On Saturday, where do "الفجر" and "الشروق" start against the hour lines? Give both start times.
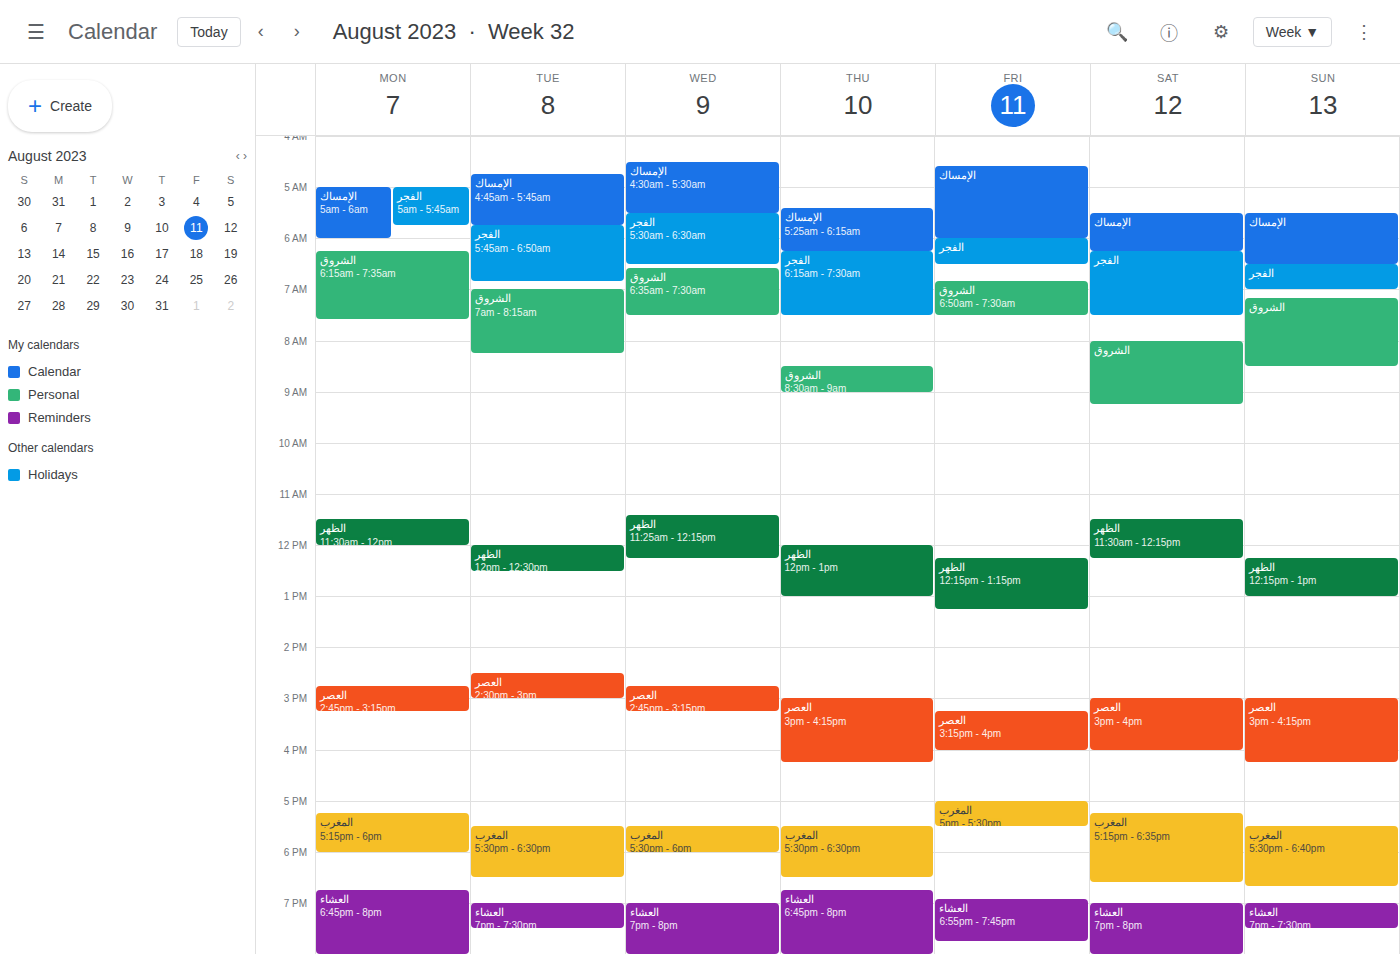
"الفجر": 6:15 AM, neither: a quarter of the way from the 6 AM line to the 7 AM line. "الشروق": 8:00 AM, exactly on the 8 AM line.